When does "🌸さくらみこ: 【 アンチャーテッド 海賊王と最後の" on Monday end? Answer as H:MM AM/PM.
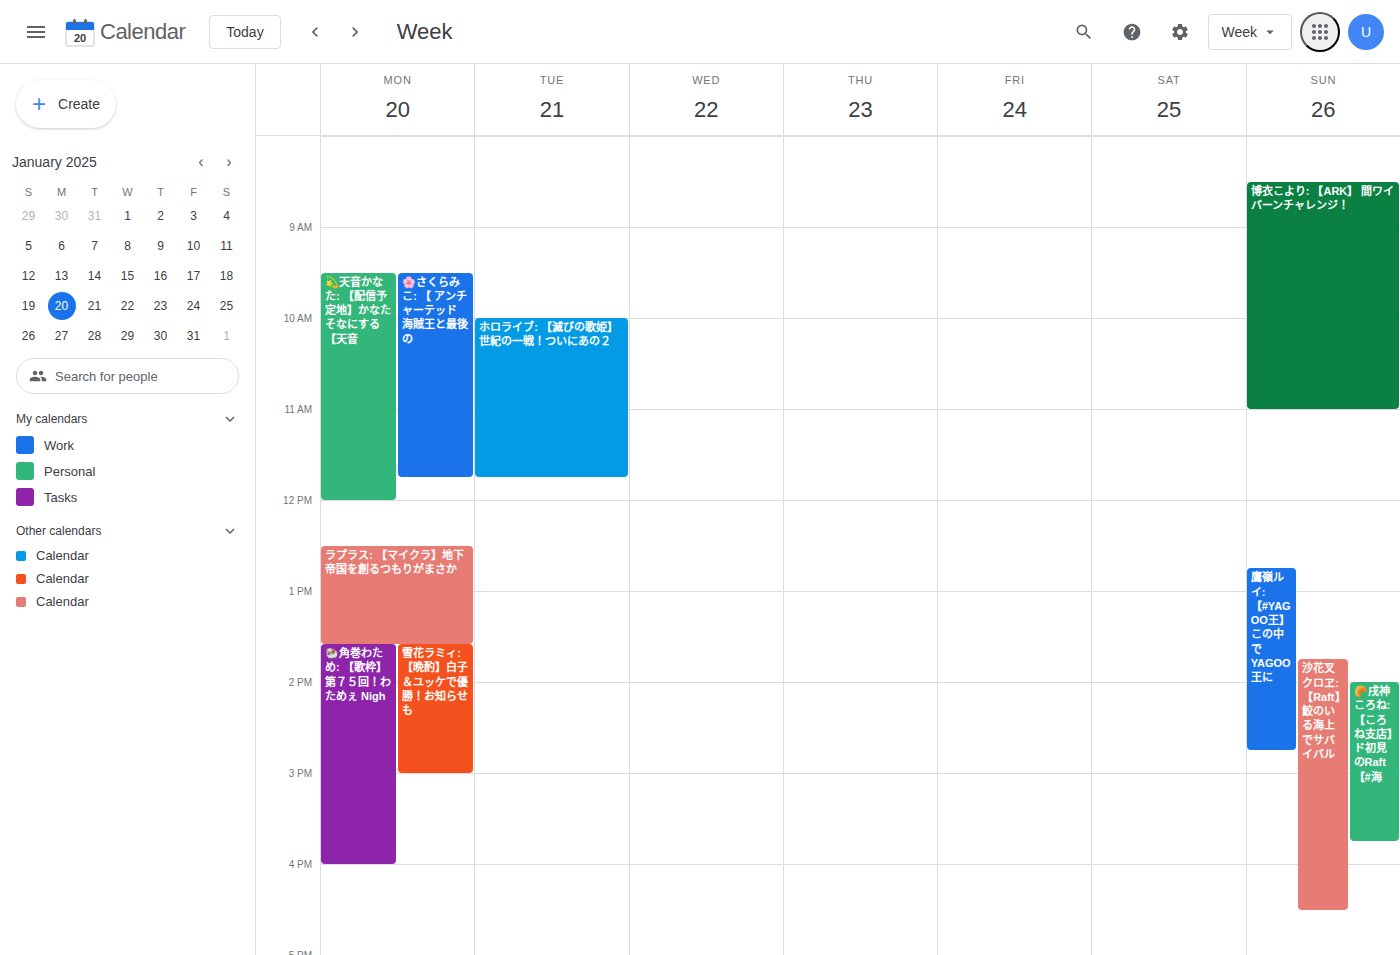
11:45 AM